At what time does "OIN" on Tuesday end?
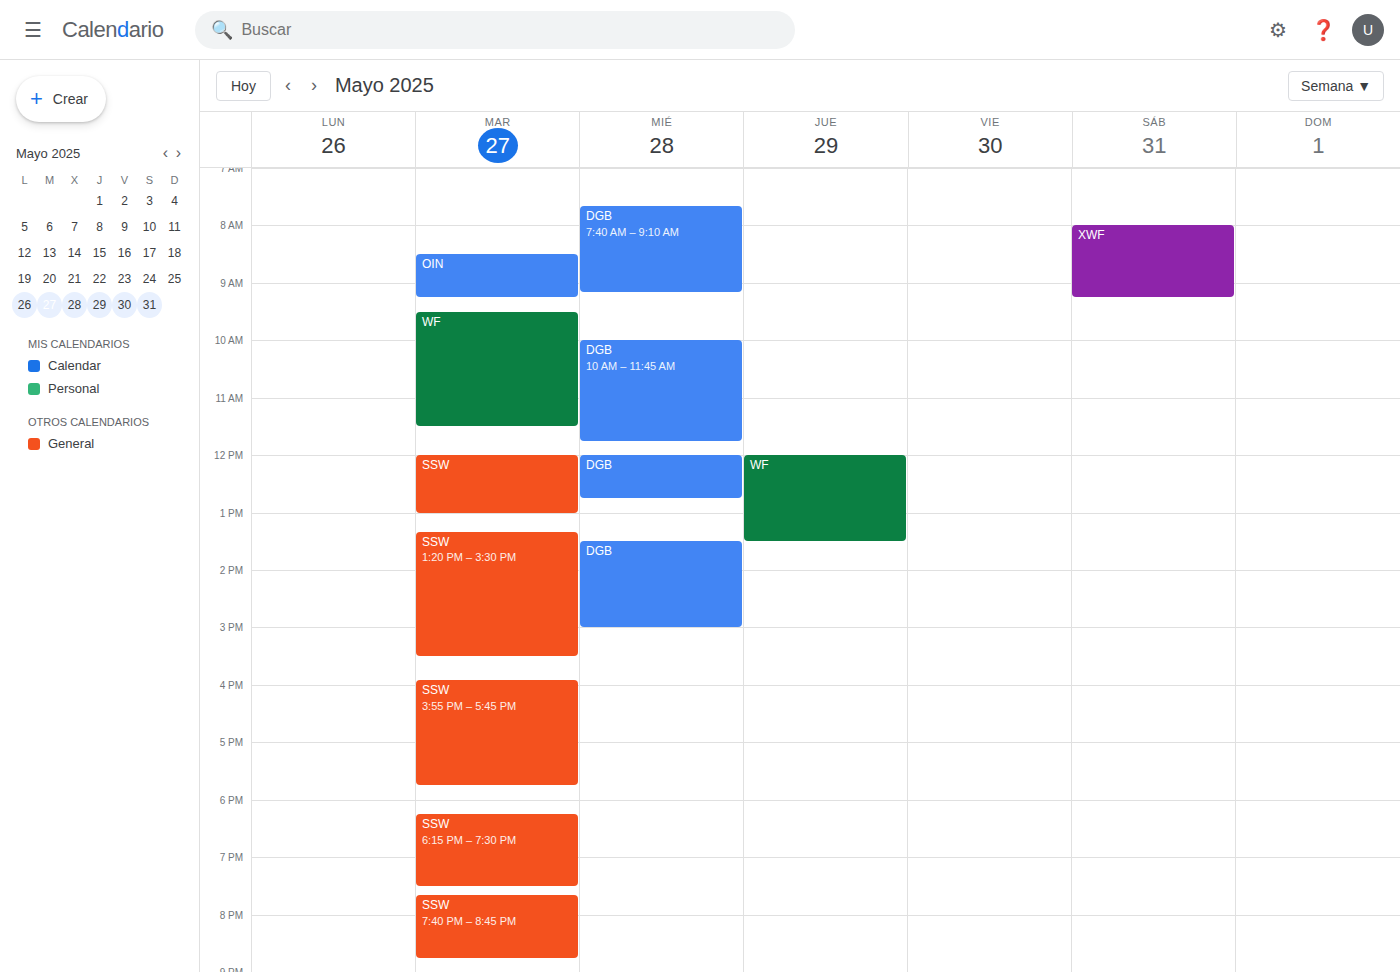
9:15 AM